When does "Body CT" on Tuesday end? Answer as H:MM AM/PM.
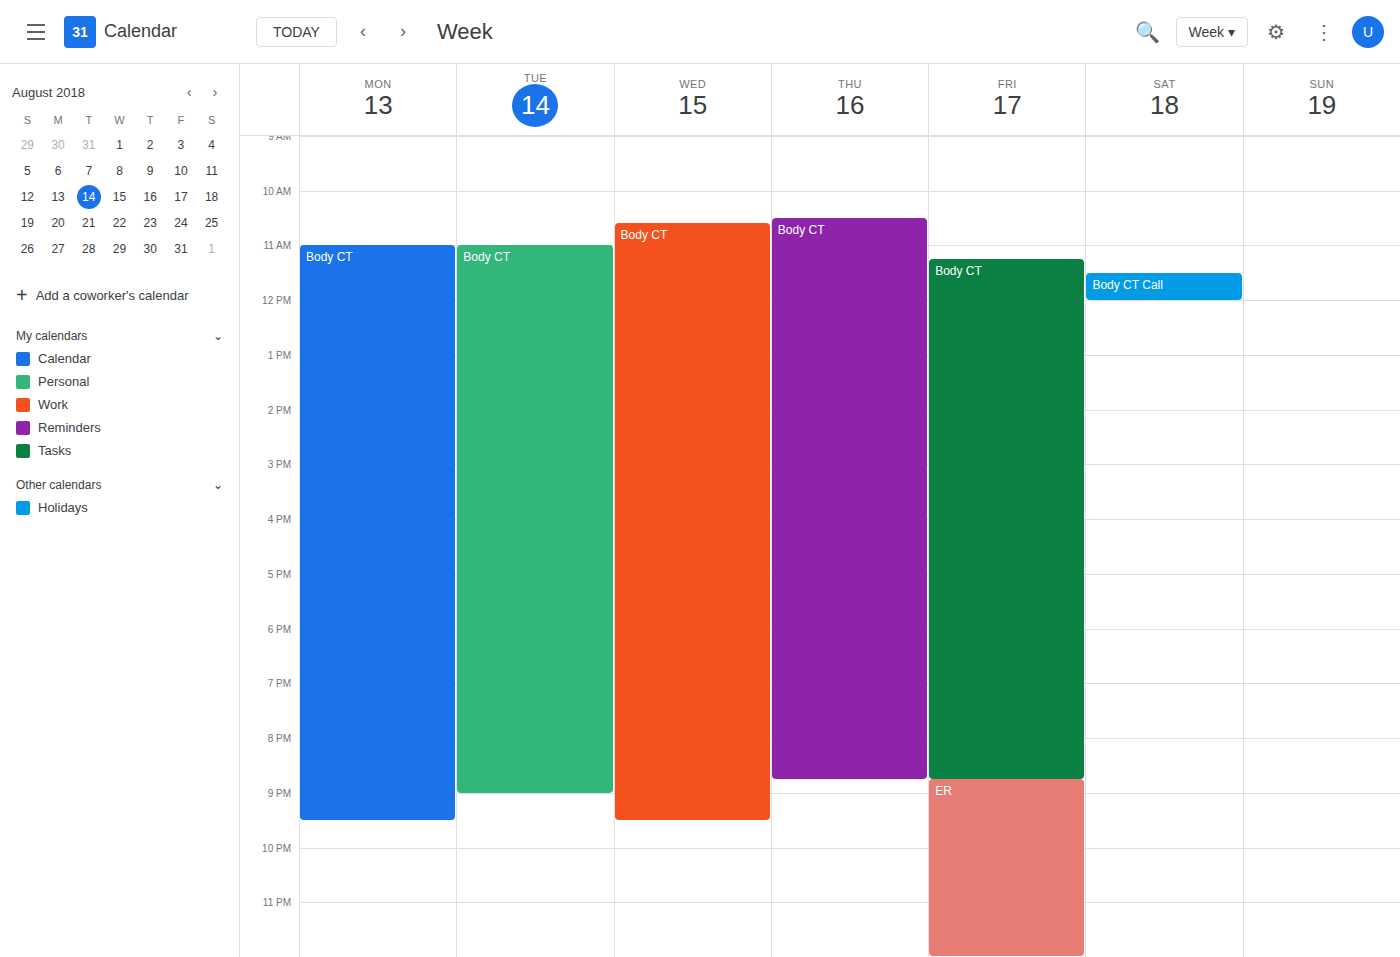
9:00 PM